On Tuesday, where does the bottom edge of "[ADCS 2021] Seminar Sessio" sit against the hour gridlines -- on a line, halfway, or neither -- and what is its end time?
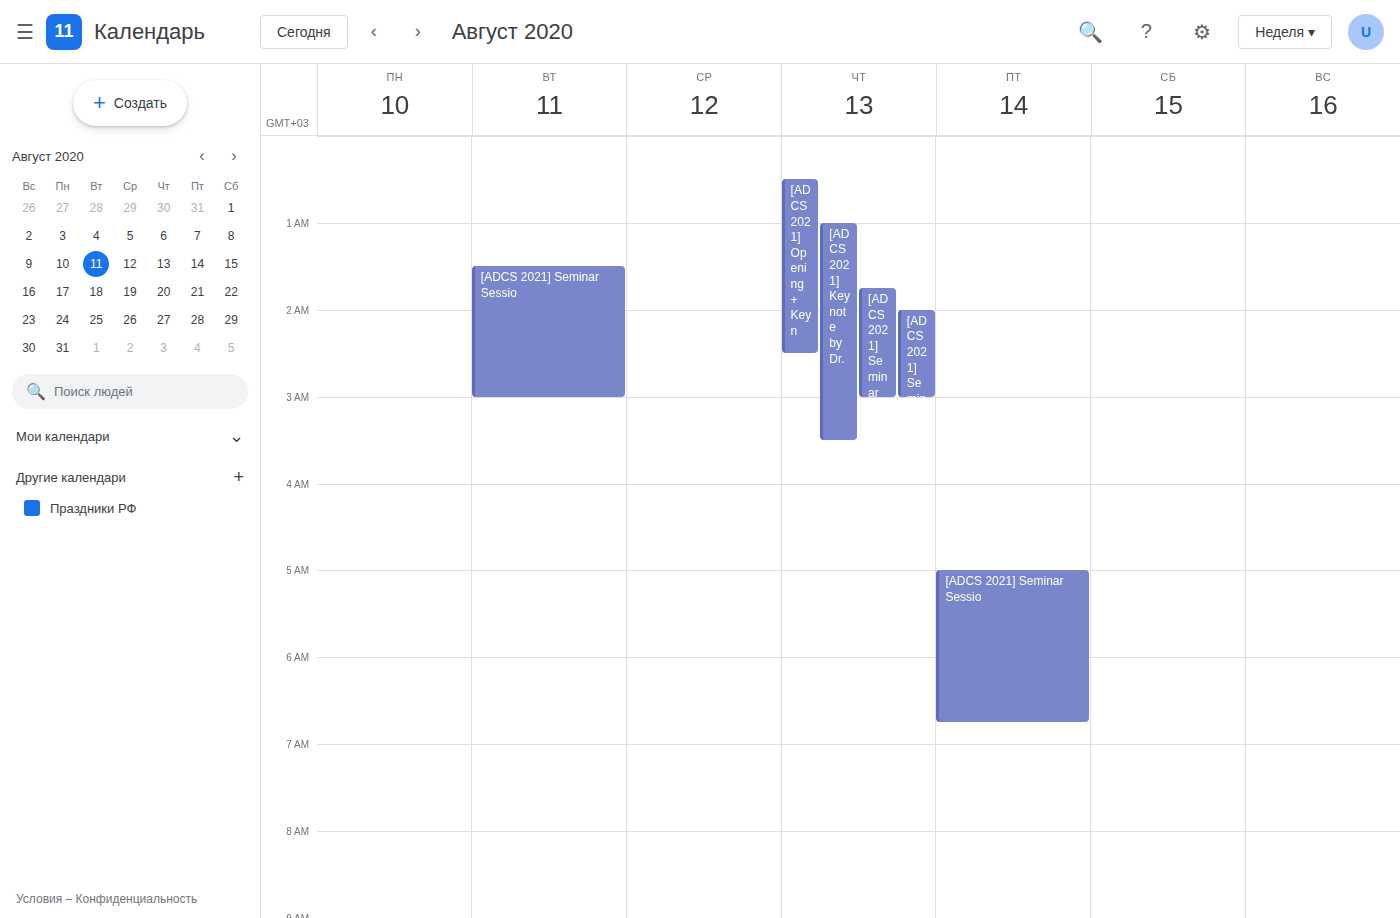
3:00 AM -- exactly on the 3 AM line.